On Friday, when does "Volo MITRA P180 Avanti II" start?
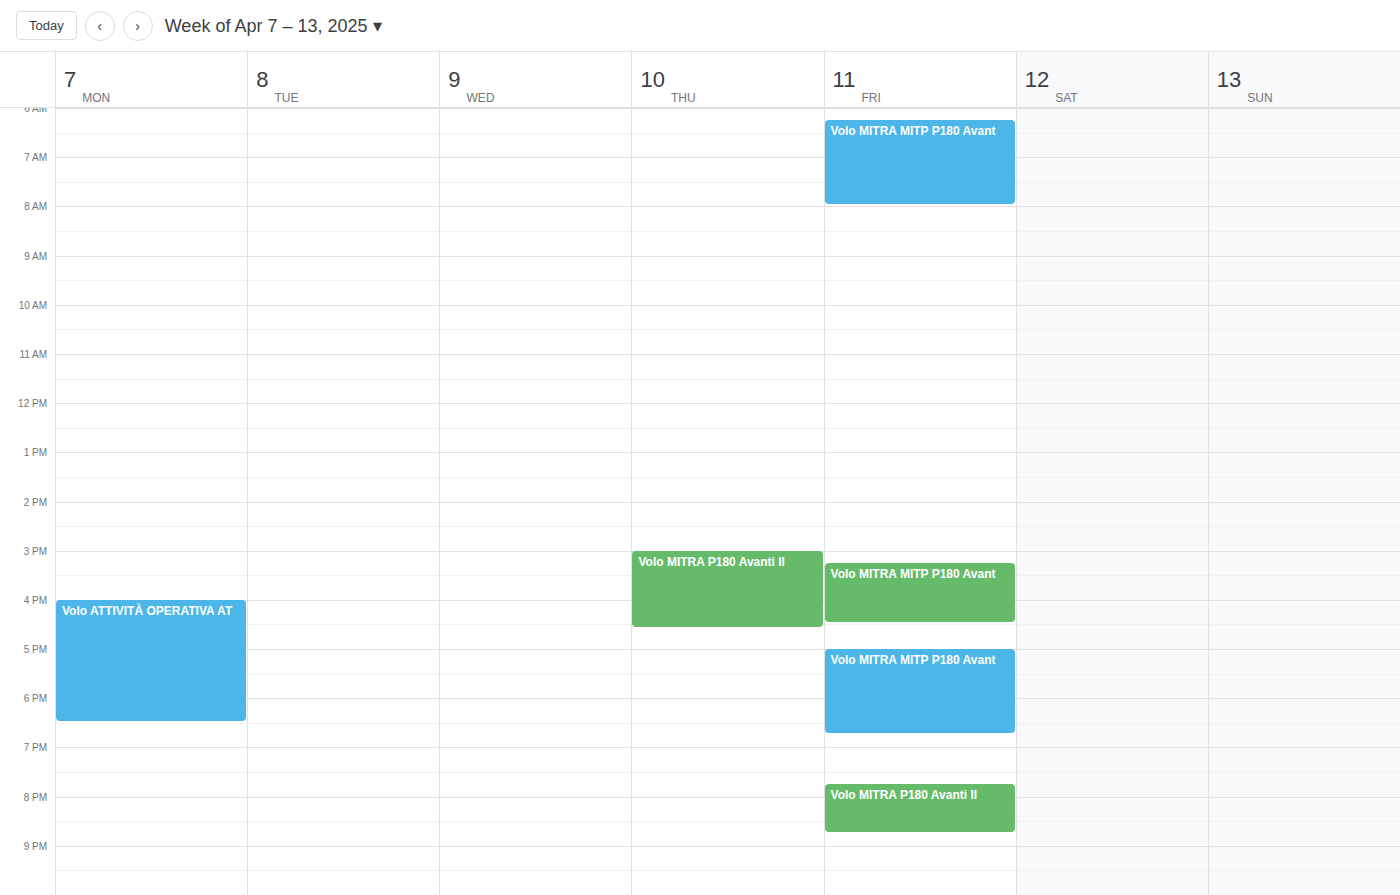
7:45 PM